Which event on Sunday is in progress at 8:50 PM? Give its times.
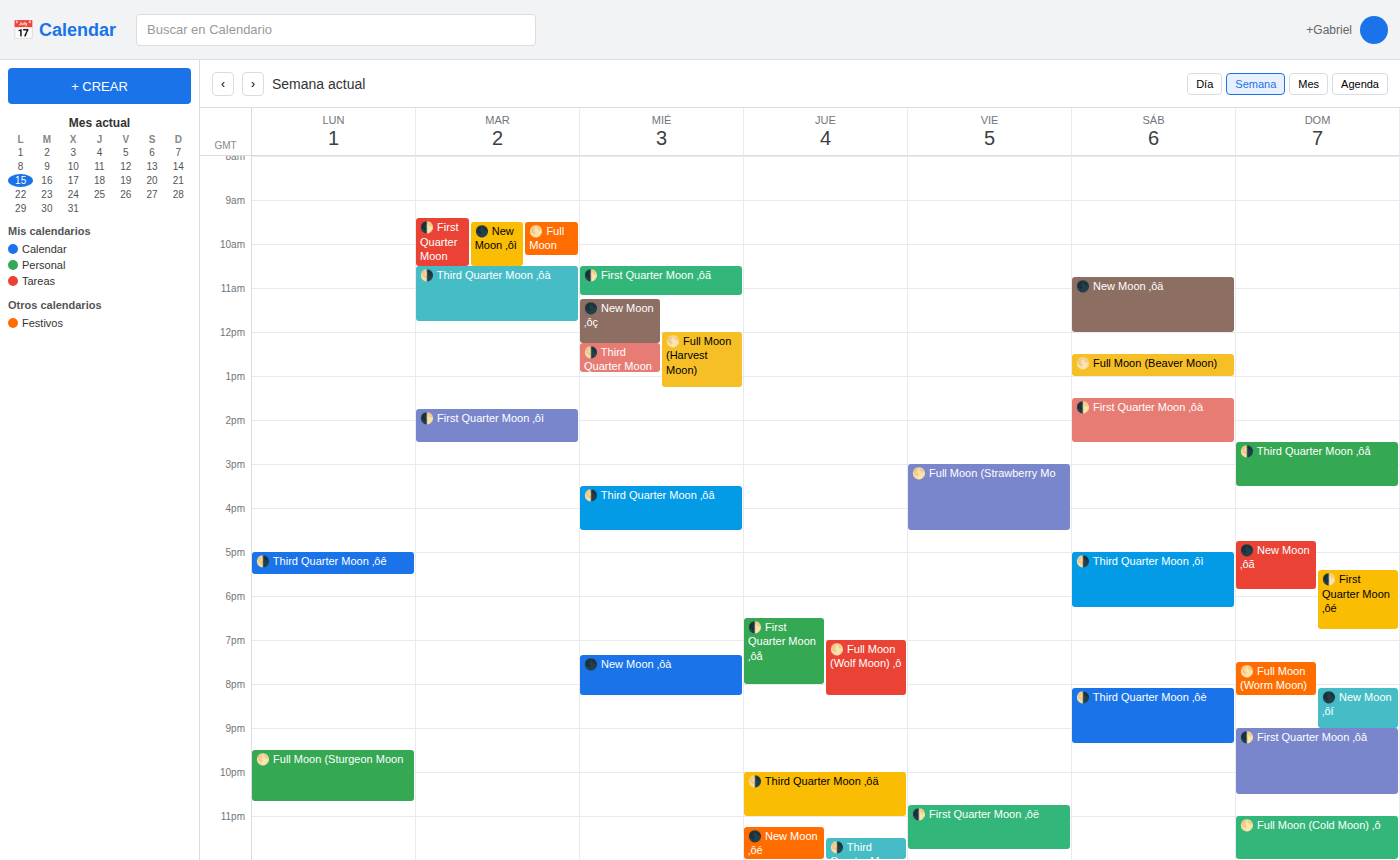
"🌑 New Moon ‚ôí", 8:05 PM to 9:00 PM